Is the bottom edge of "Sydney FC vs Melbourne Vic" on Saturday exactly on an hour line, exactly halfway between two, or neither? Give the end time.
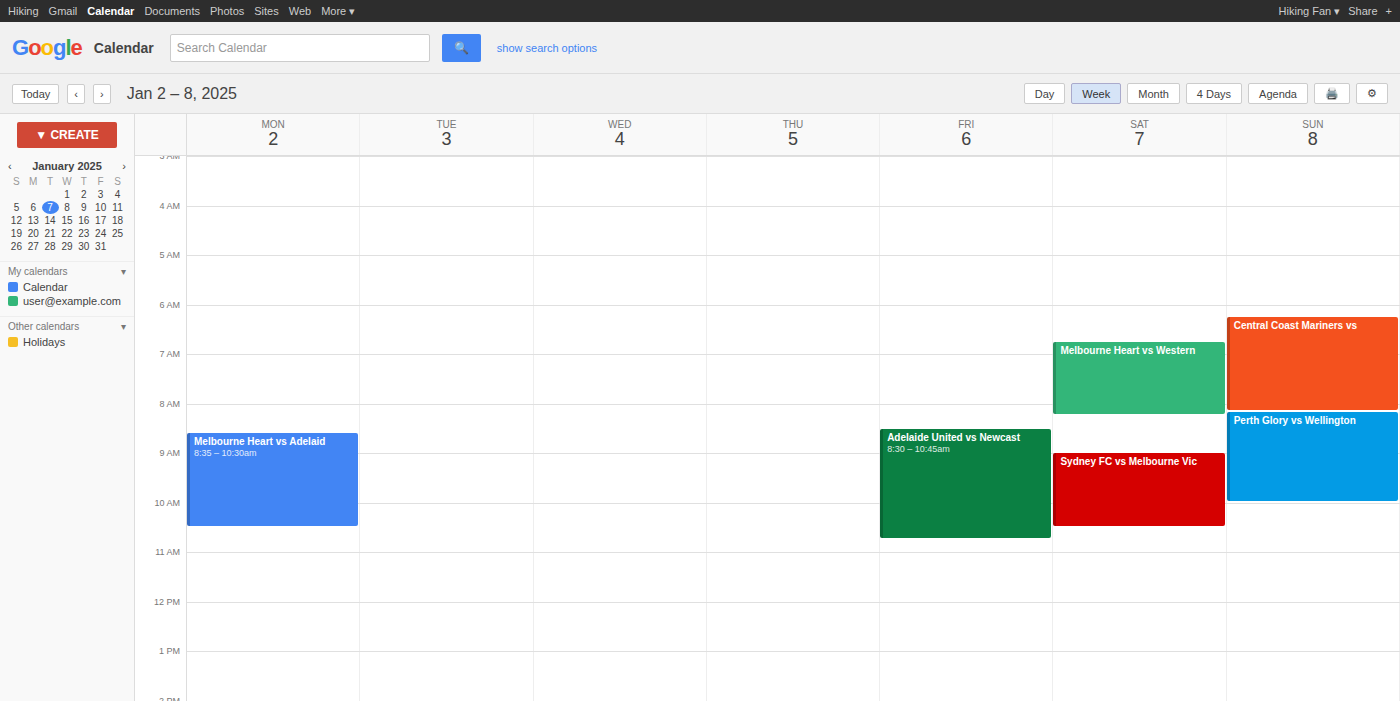
10:30 AM -- halfway between the 10 AM and 11 AM lines.